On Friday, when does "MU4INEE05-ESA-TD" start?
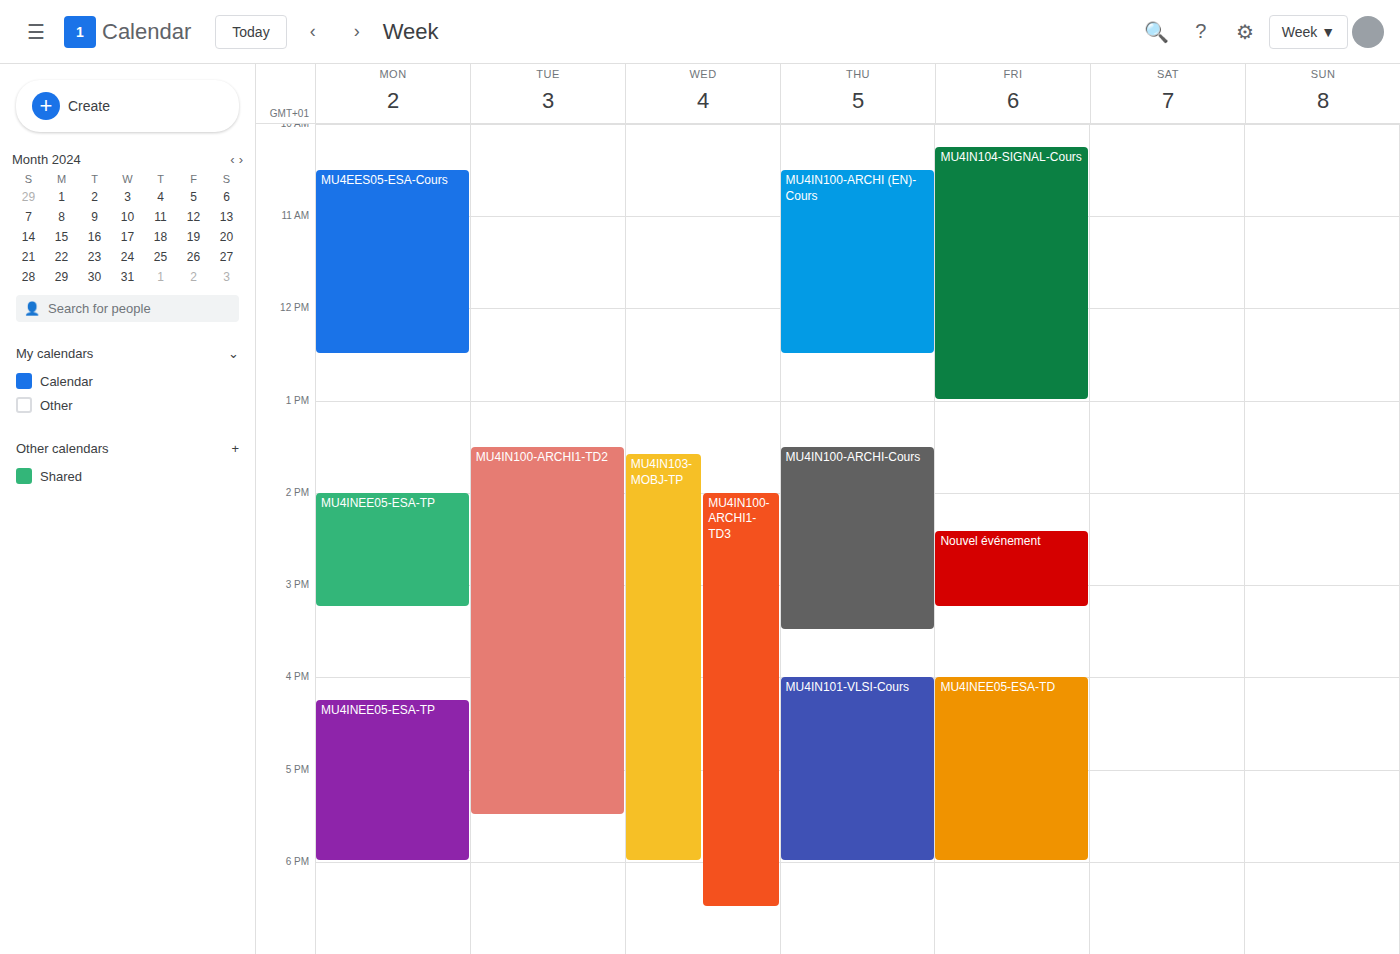
4:00 PM